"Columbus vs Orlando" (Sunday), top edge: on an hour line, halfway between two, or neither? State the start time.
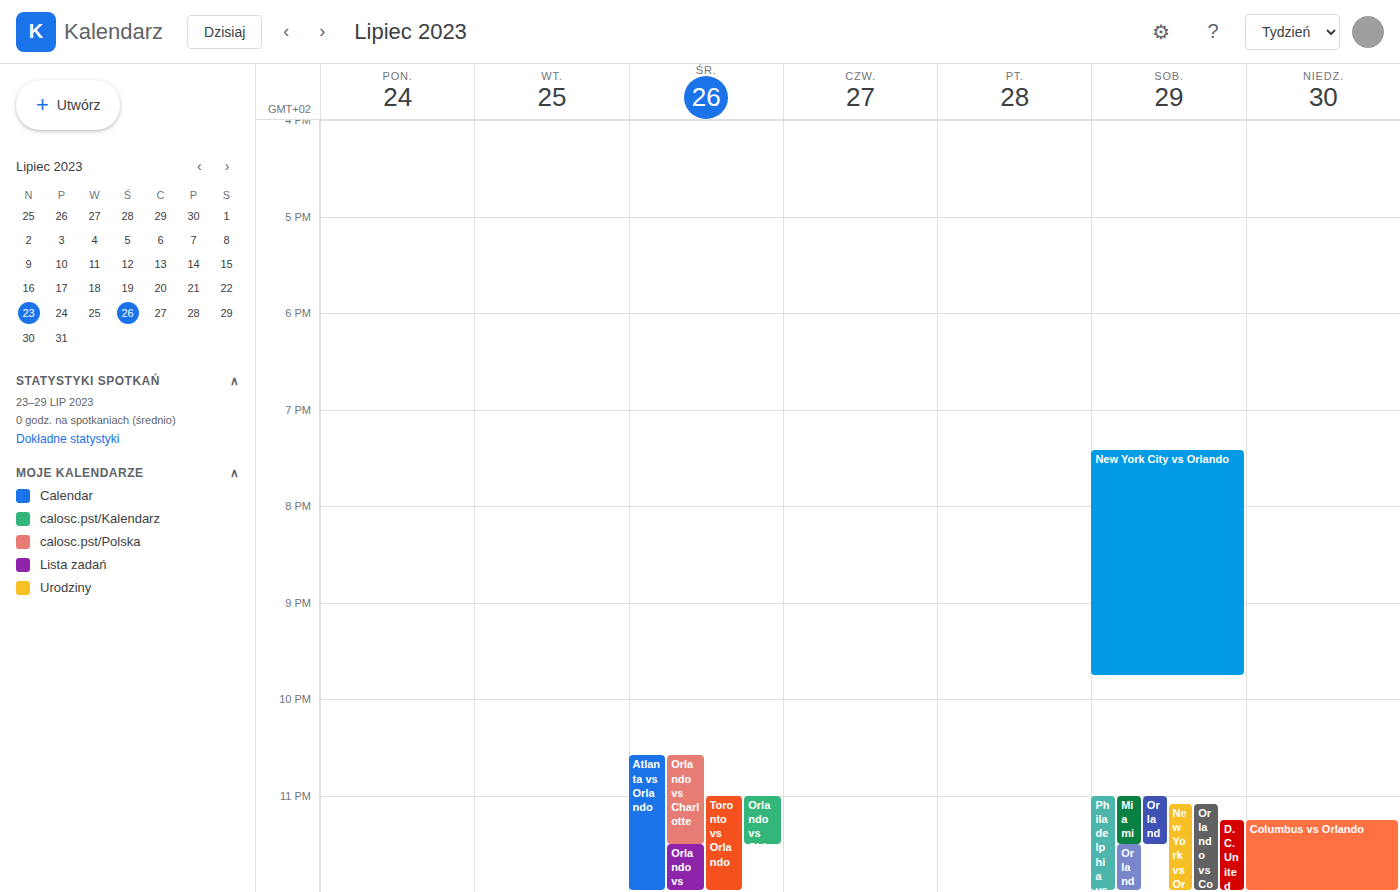
11:15 PM -- neither: a quarter of the way from the 11 PM line to the 12 AM line.